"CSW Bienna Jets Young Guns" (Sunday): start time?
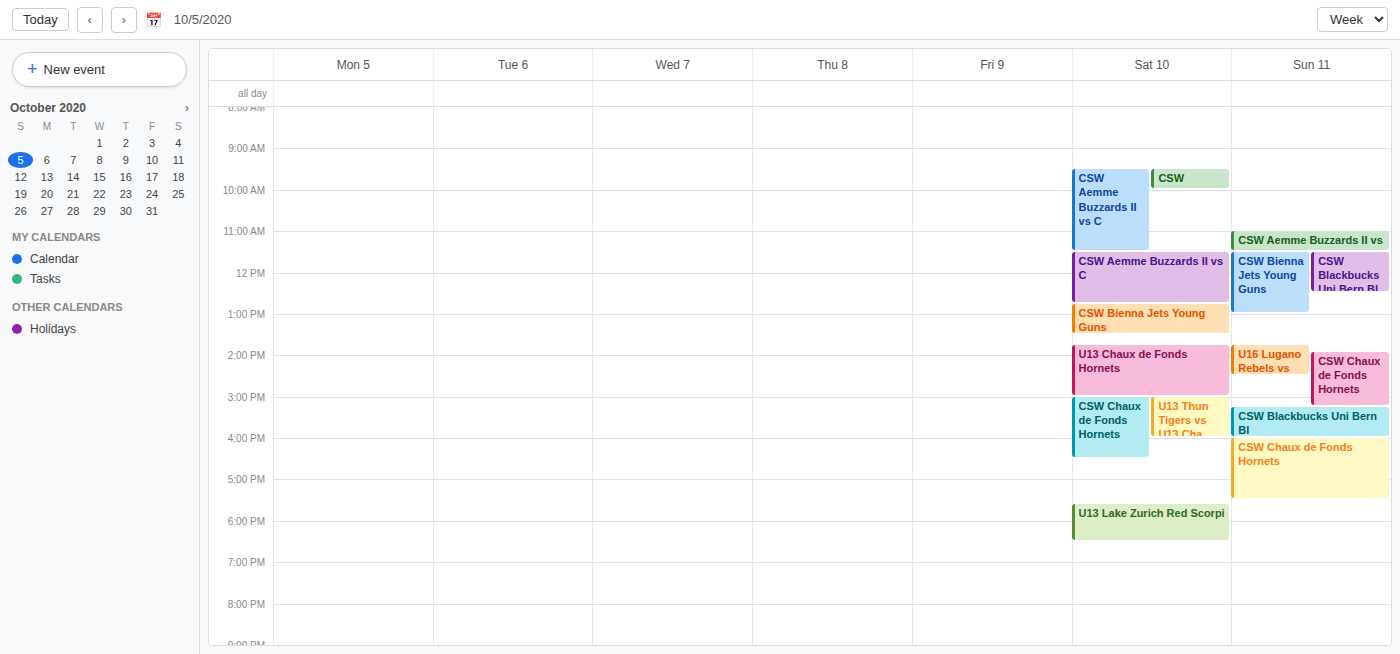
11:30 AM